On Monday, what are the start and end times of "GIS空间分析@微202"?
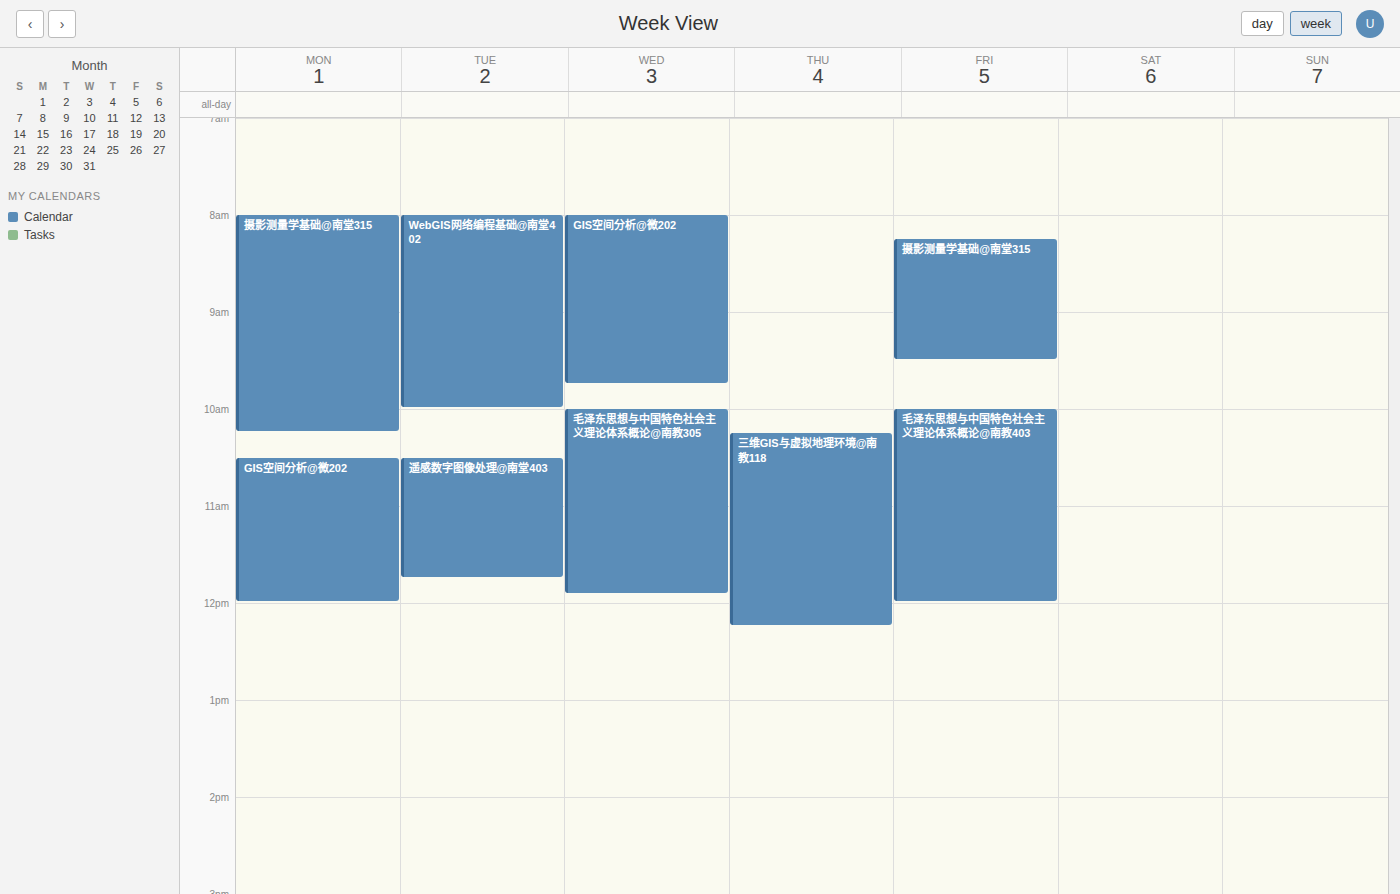
10:30 AM to 12:00 PM